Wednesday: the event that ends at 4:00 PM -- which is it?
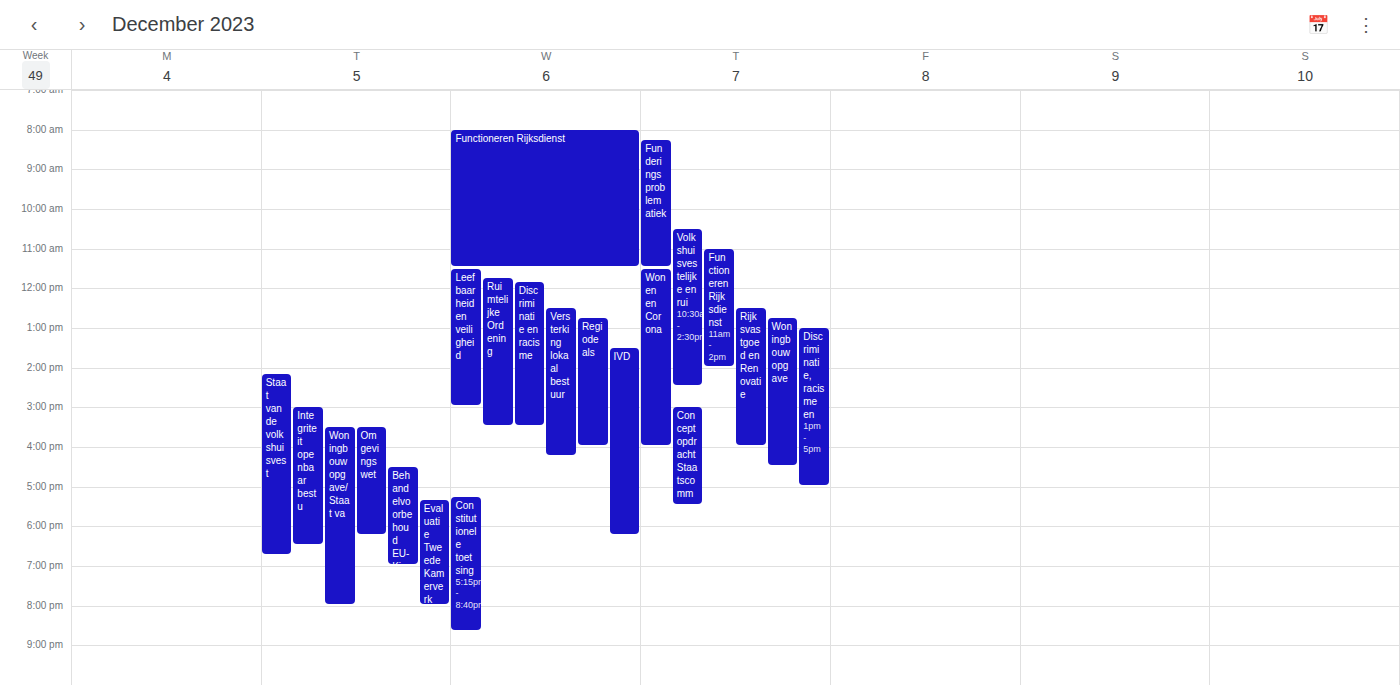
"Regiodeals"